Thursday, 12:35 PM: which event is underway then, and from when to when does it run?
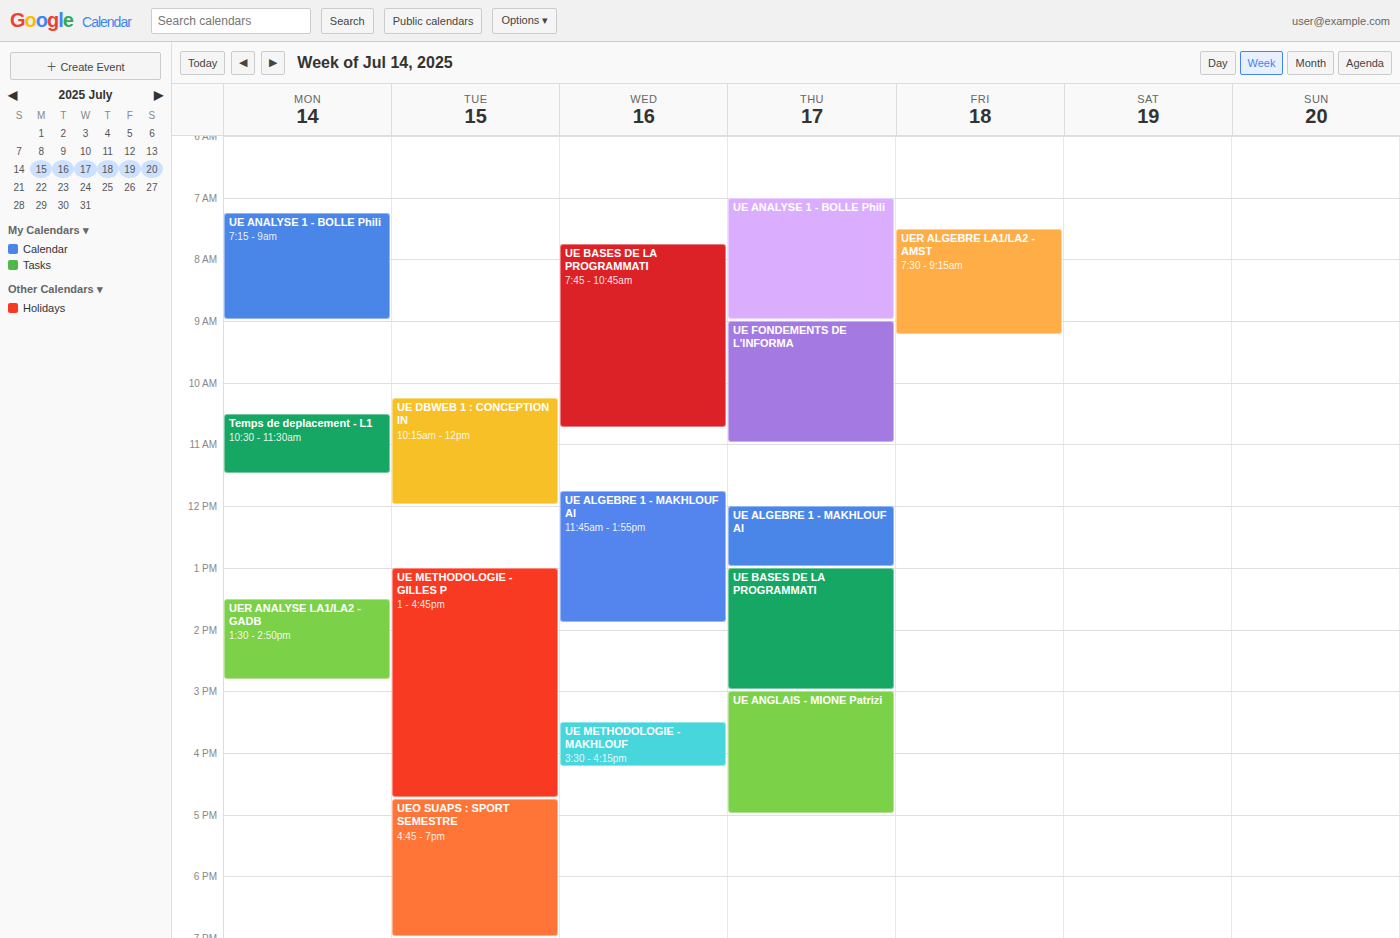
"UE ALGEBRE 1 - MAKHLOUF Al", 12:00 PM to 1:00 PM